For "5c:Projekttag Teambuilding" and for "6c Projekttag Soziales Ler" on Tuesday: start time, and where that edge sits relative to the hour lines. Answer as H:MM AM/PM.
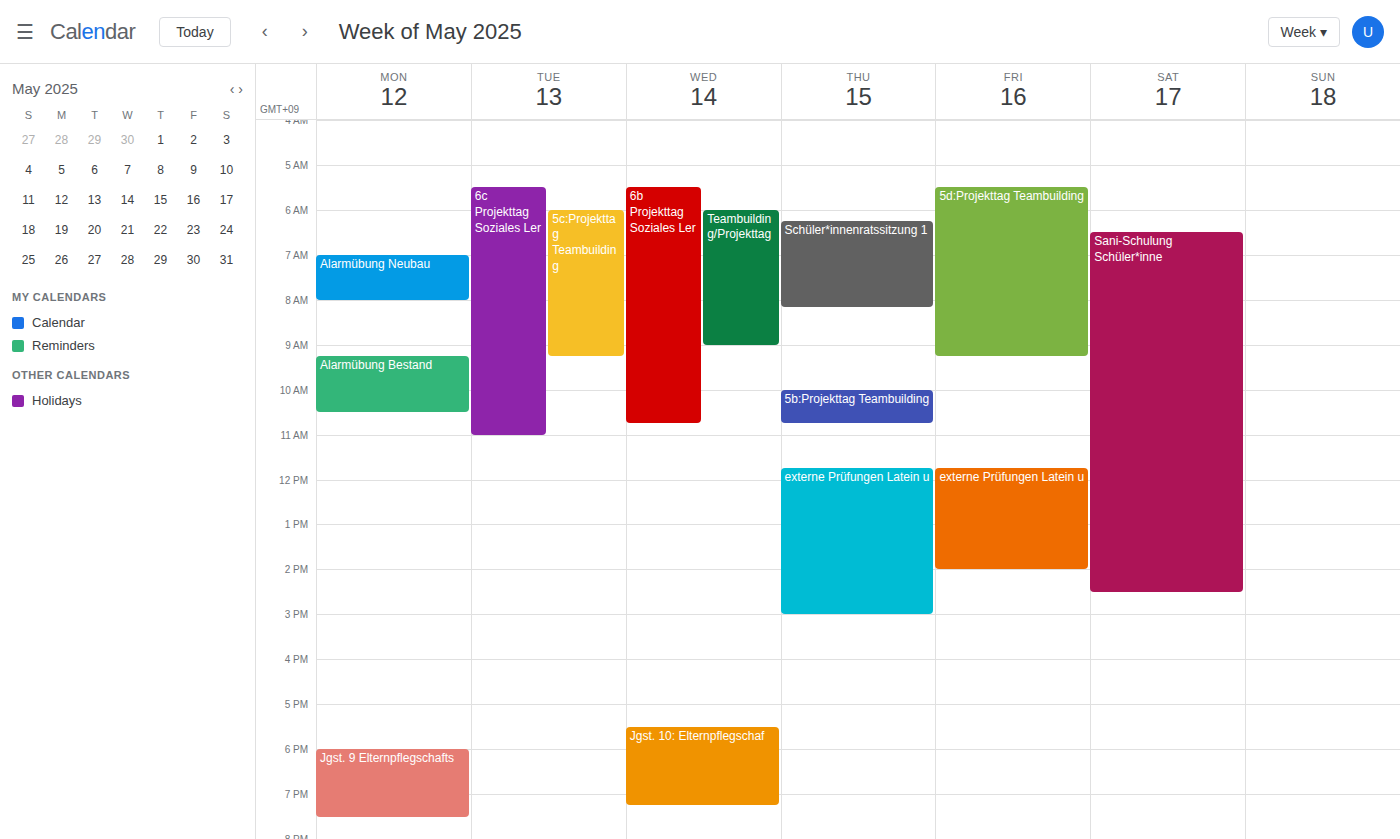
"5c:Projekttag Teambuilding": 6:00 AM, exactly on the 6 AM line. "6c Projekttag Soziales Ler": 5:30 AM, halfway between the 5 AM and 6 AM lines.